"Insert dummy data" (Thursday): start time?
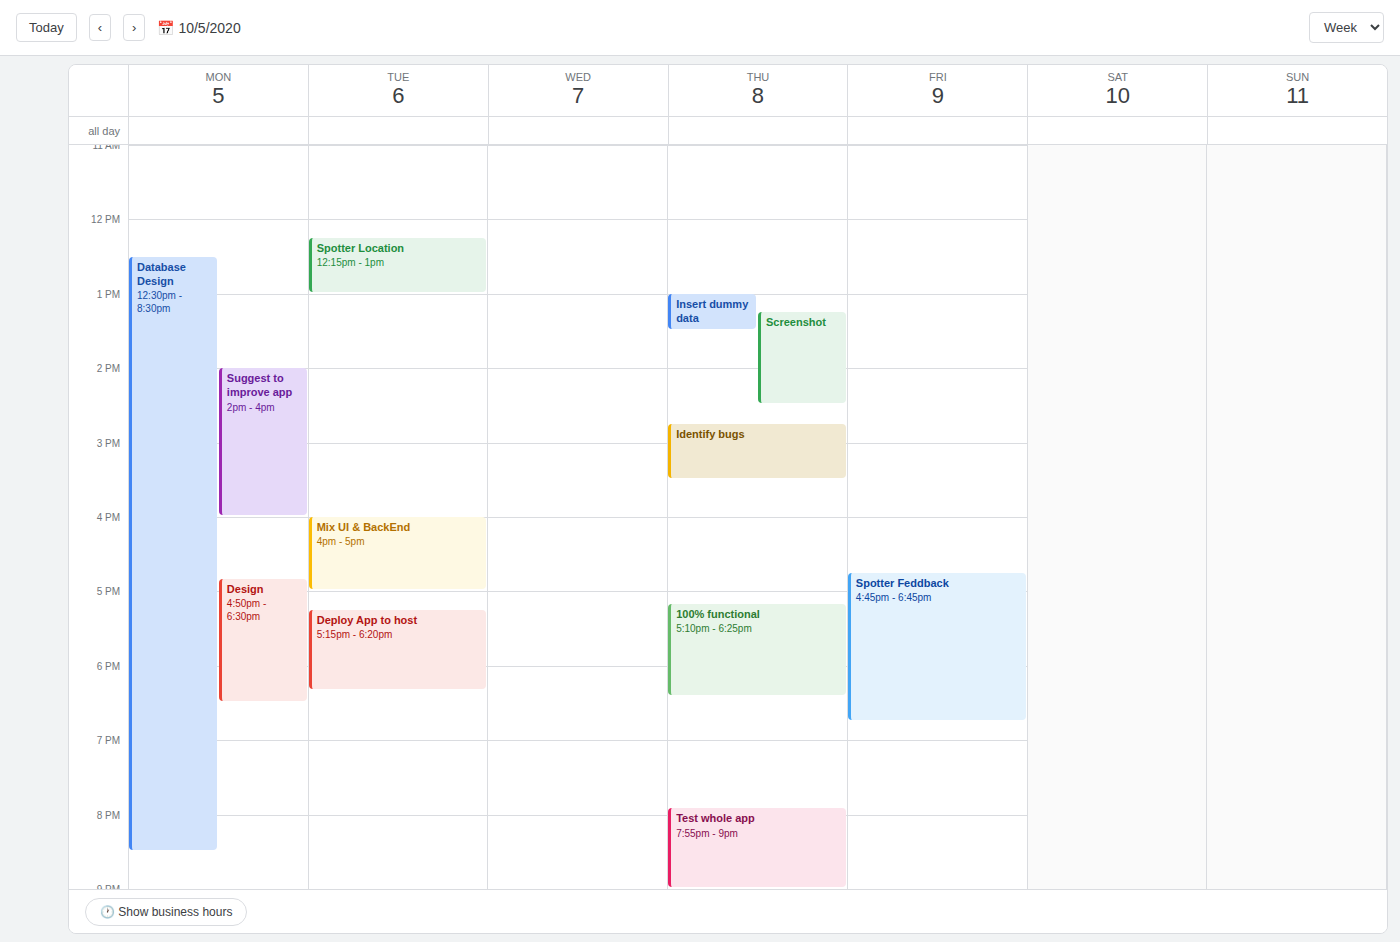
1:00 PM